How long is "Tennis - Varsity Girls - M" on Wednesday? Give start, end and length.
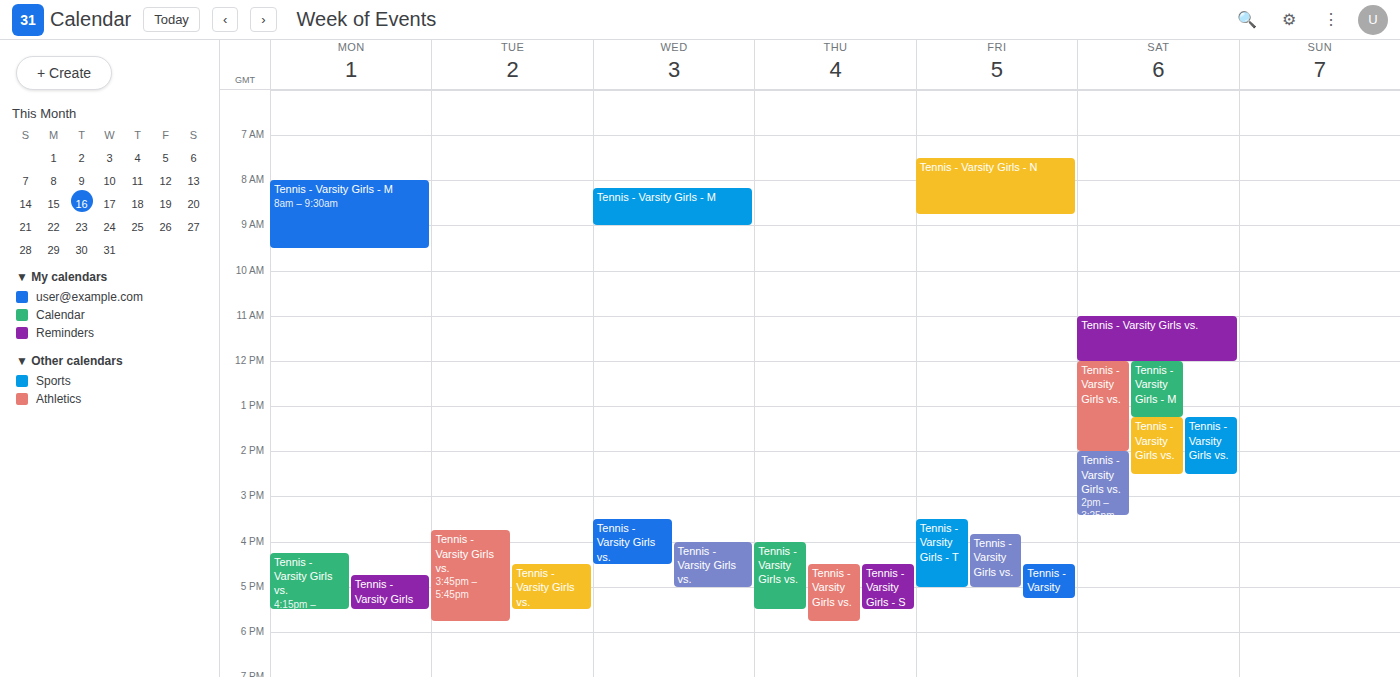
8:10 AM to 9:00 AM, 50 minutes